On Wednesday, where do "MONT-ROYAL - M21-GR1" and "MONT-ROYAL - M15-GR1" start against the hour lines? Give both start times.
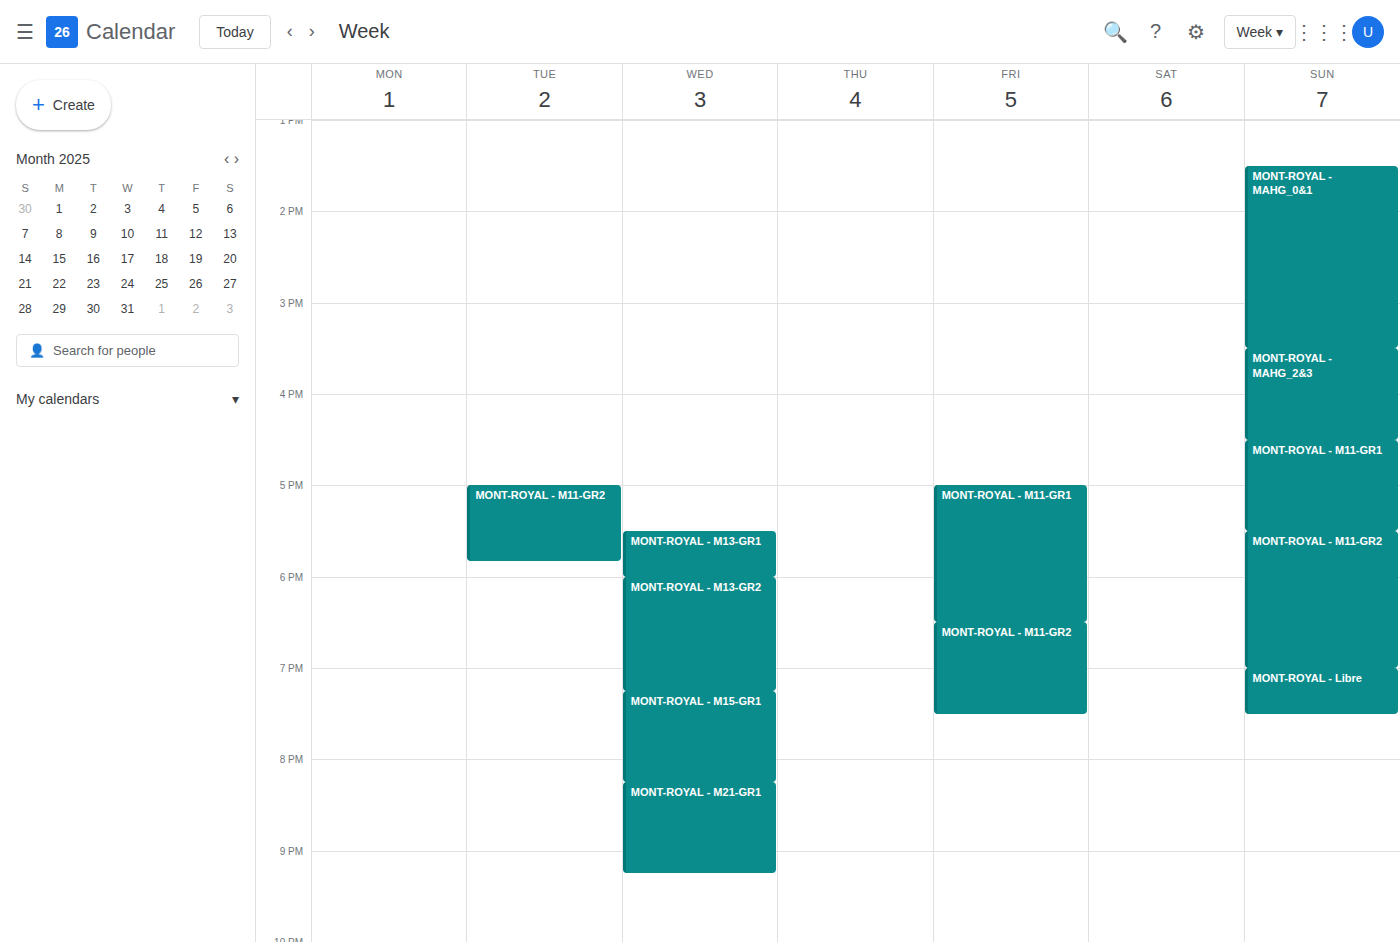
"MONT-ROYAL - M21-GR1": 8:15 PM, neither: a quarter of the way from the 8 PM line to the 9 PM line. "MONT-ROYAL - M15-GR1": 7:15 PM, neither: a quarter of the way from the 7 PM line to the 8 PM line.